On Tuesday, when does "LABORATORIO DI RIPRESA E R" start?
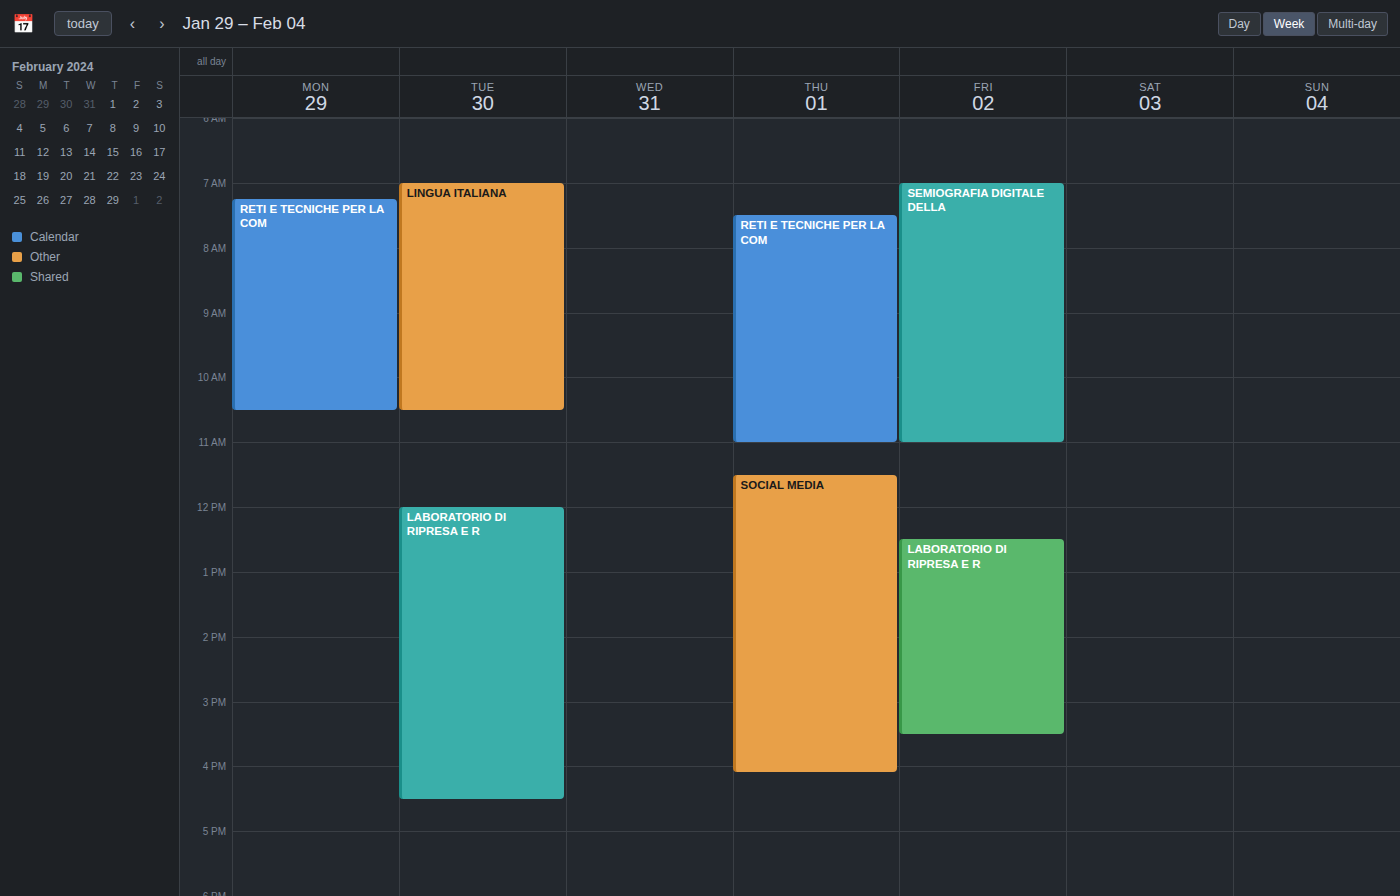
12:00 PM